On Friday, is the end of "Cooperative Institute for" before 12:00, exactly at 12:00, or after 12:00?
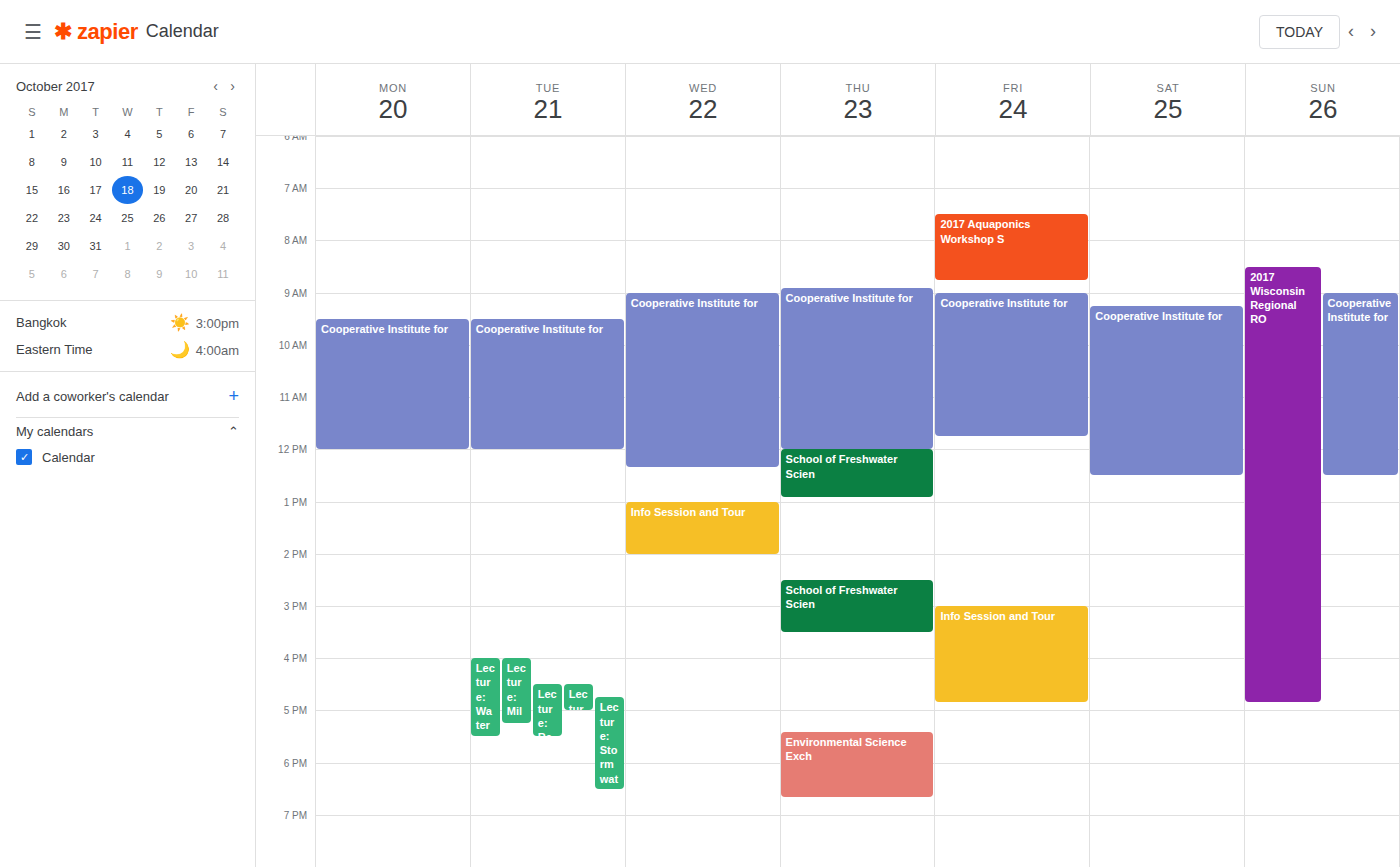
11:45 -- before 12:00, 15 minutes above the 12:00 line.